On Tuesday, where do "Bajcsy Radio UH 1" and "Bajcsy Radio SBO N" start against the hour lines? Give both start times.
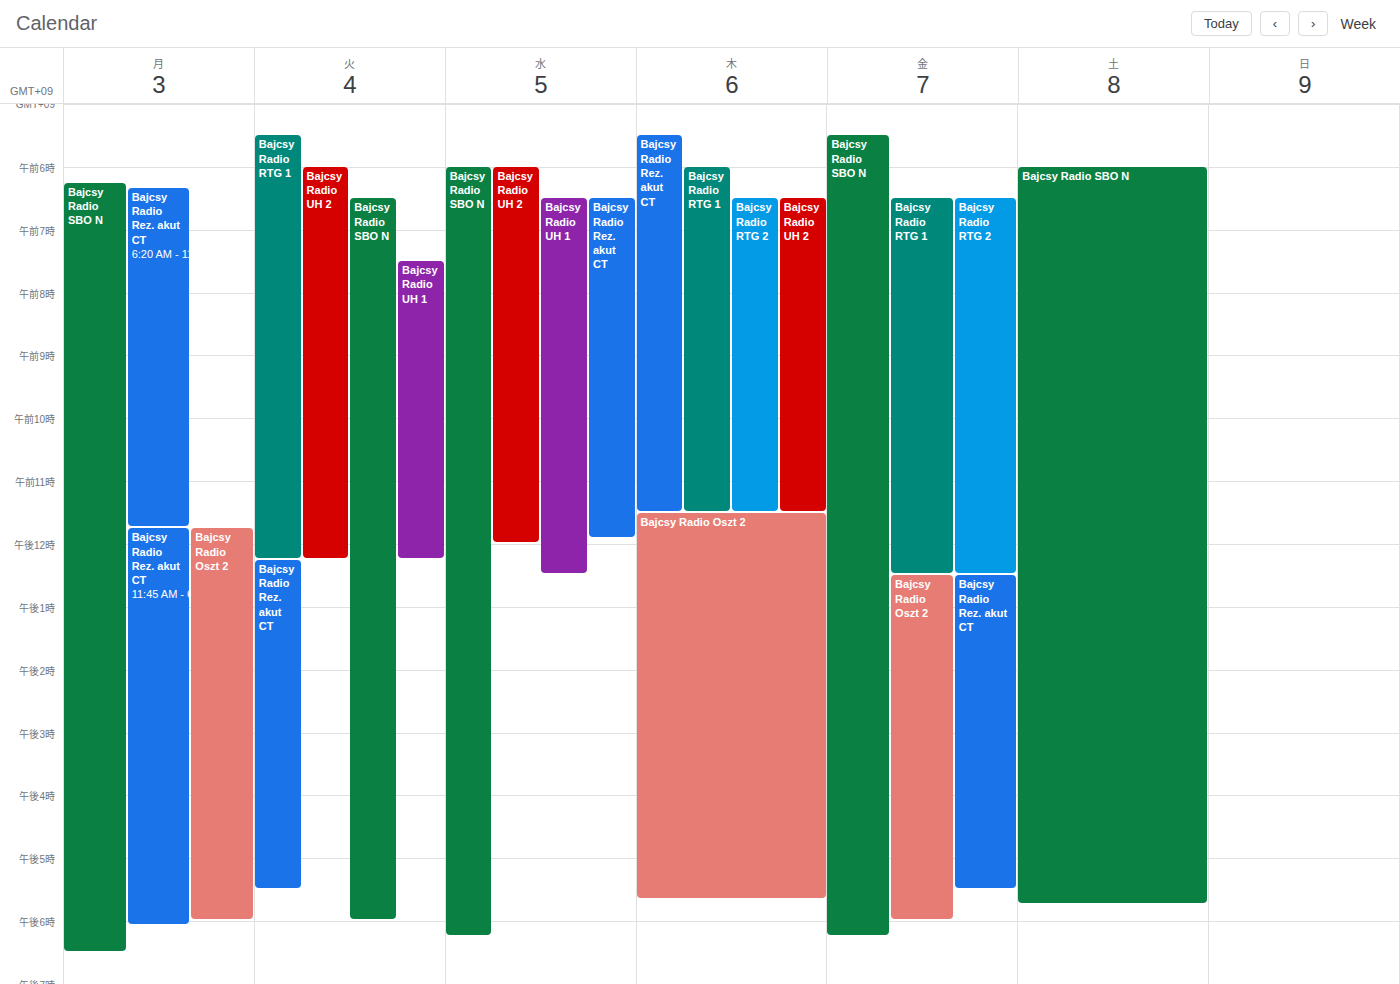
"Bajcsy Radio UH 1": 7:30 AM, halfway between the 7 AM and 8 AM lines. "Bajcsy Radio SBO N": 6:30 AM, halfway between the 6 AM and 7 AM lines.